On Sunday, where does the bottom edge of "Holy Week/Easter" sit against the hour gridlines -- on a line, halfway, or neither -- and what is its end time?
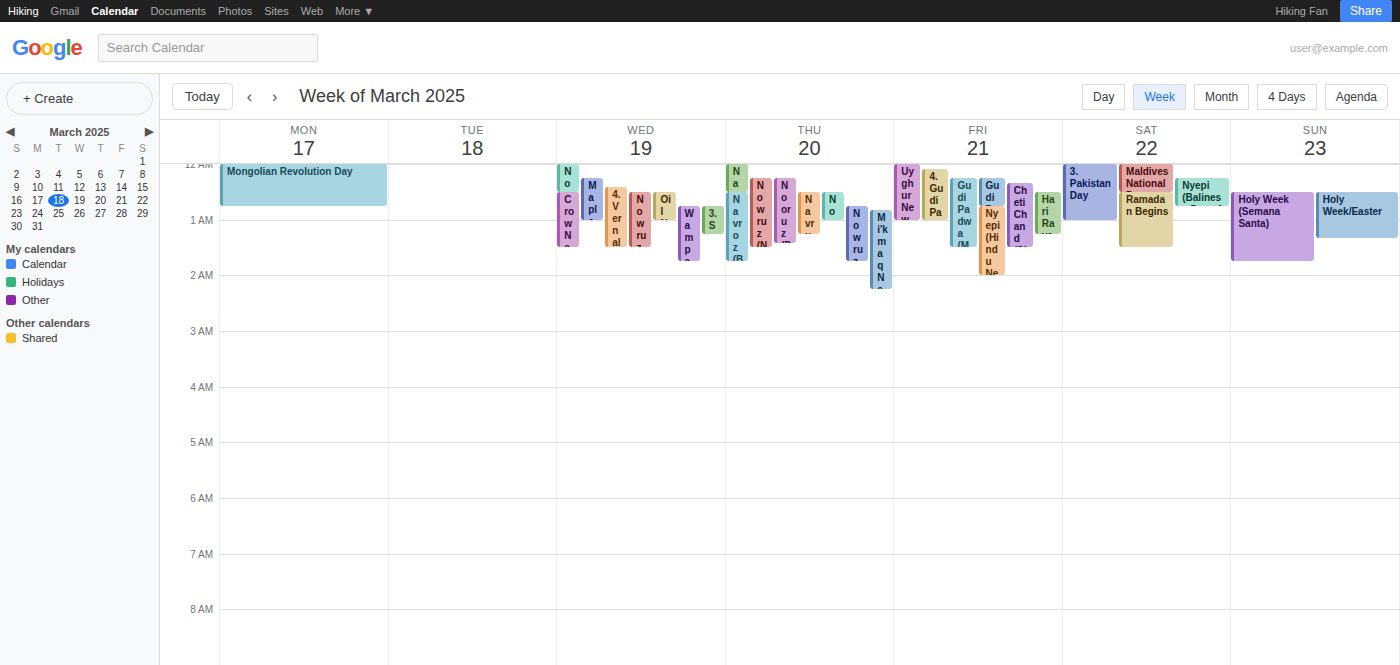
1:20 AM -- neither: 20 minutes below the 1 AM line and 40 minutes above the 2 AM line.